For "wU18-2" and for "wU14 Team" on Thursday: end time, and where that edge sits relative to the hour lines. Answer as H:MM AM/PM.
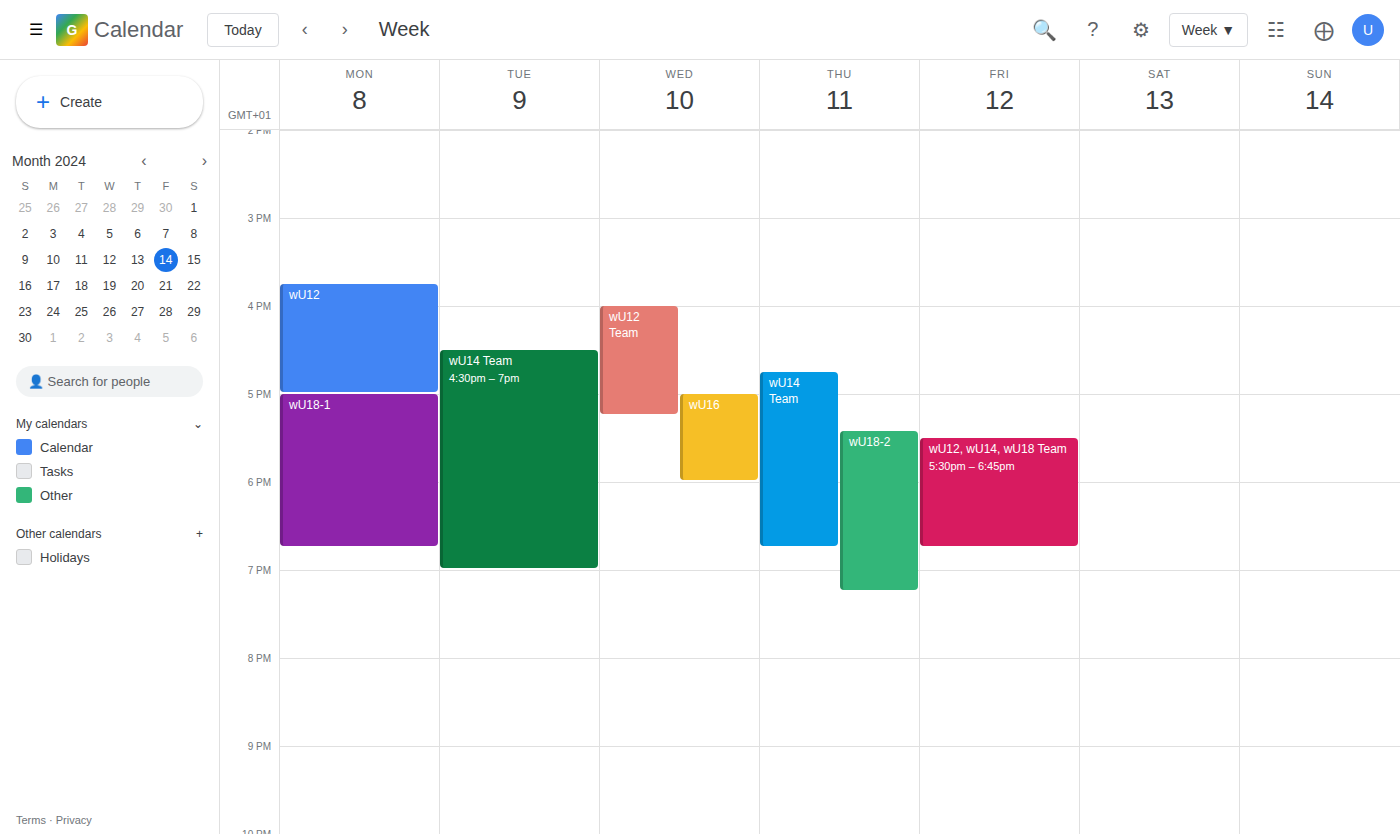
"wU18-2": 7:15 PM, neither: a quarter of the way from the 7 PM line to the 8 PM line. "wU14 Team": 6:45 PM, neither: three quarters of the way from the 6 PM line to the 7 PM line.